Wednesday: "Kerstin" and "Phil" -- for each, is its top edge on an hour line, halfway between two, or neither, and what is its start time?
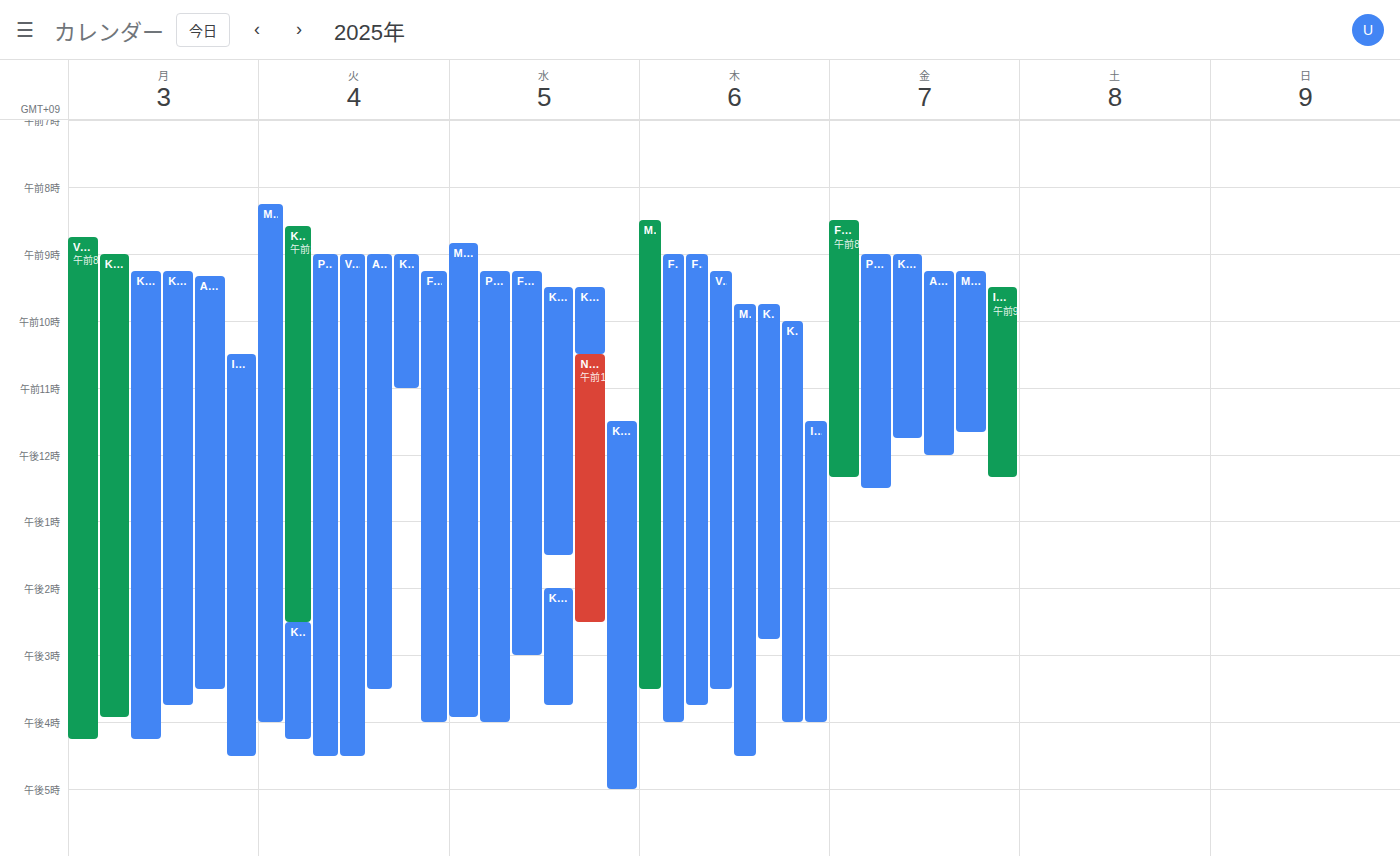
"Kerstin": 11:30, halfway between the 11:00 and 12:00 lines. "Phil": 09:15, neither: a quarter of the way from the 09:00 line to the 10:00 line.